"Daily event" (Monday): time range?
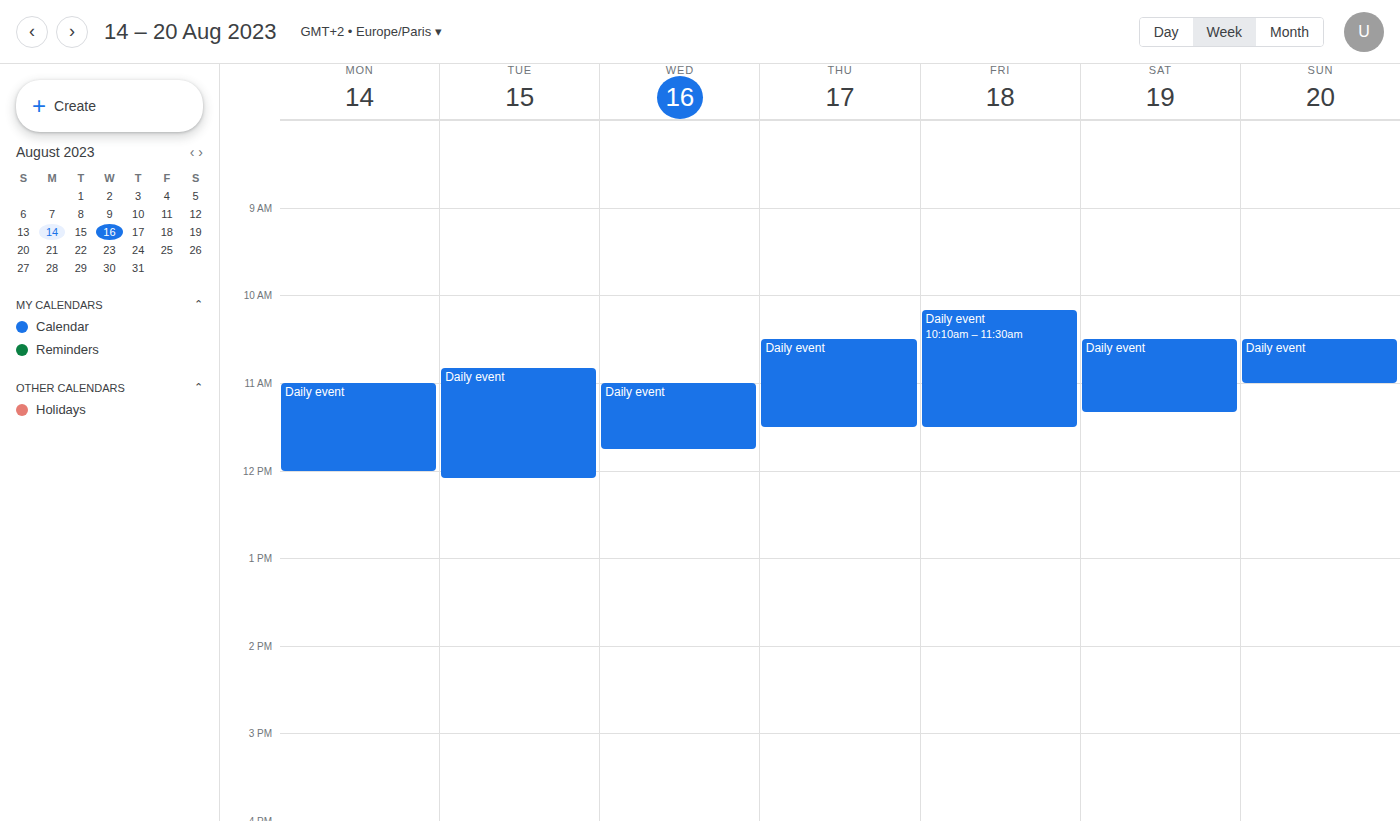
11:00 AM to 12:00 PM